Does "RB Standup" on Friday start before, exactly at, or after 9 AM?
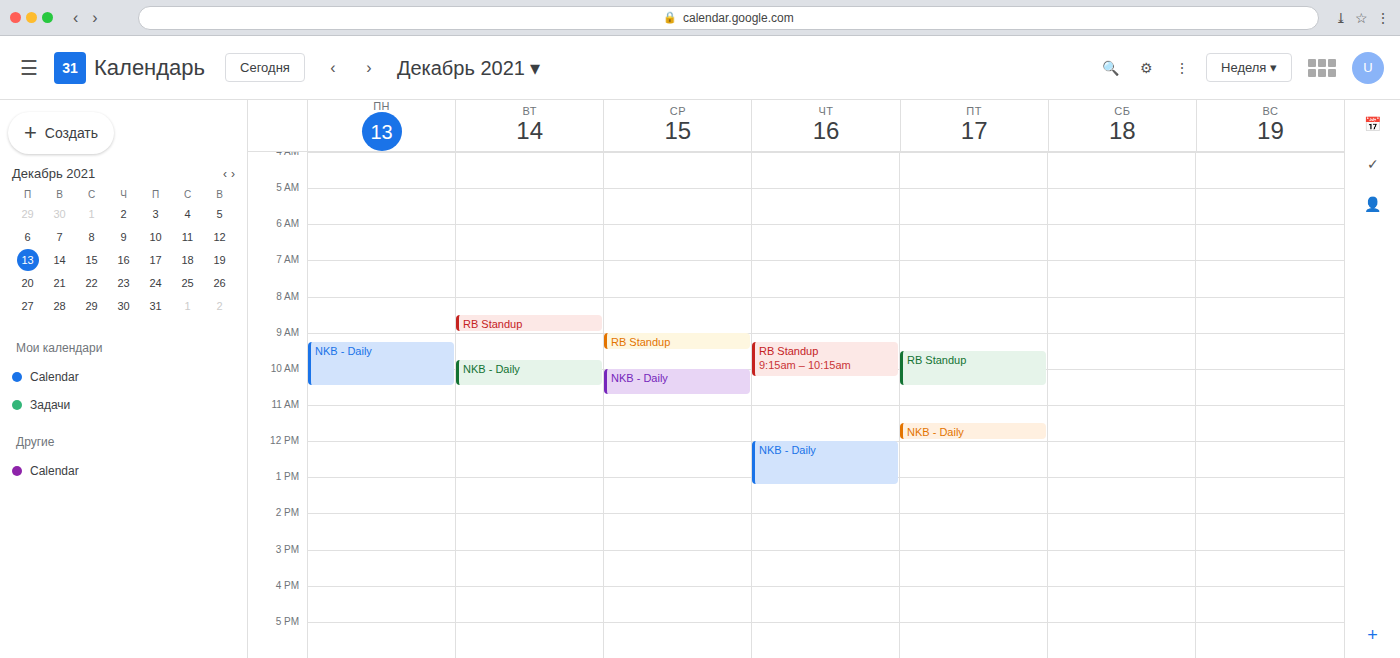
9:30 AM -- after 9 AM, 30 minutes below the 9 AM line.